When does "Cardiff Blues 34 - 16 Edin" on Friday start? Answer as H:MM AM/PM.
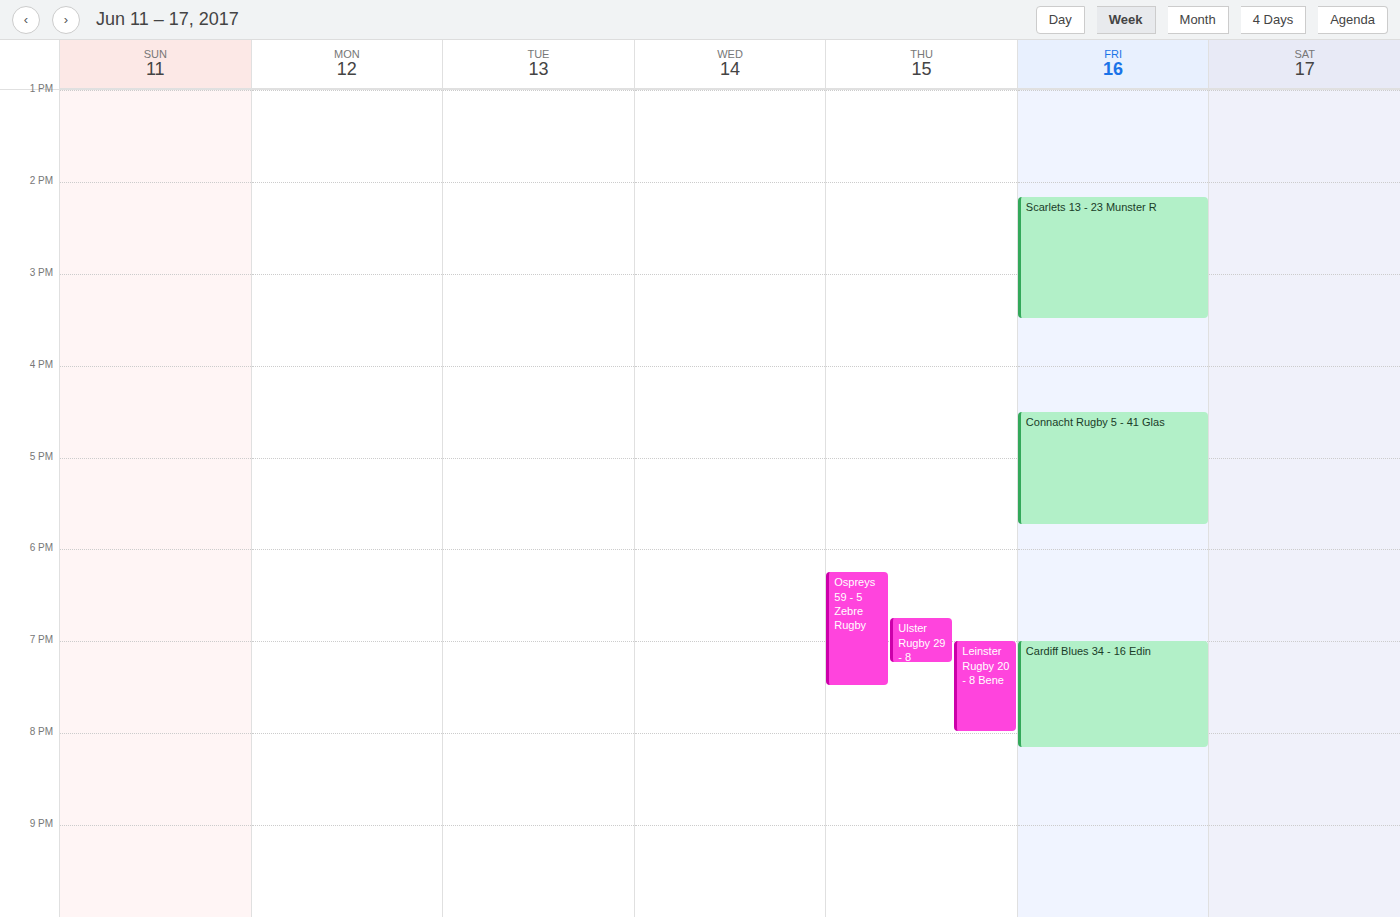
7:00 PM